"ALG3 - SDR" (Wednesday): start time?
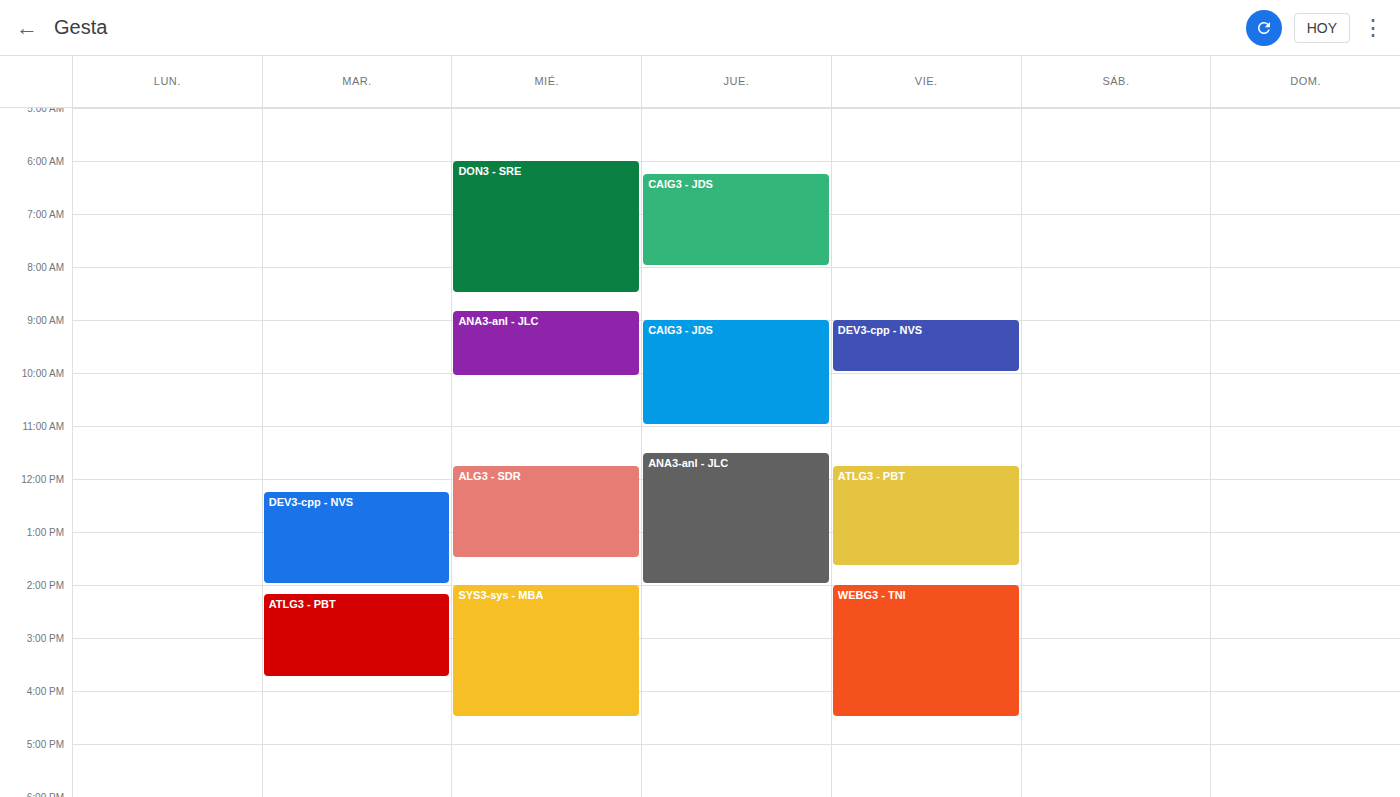
11:45 AM